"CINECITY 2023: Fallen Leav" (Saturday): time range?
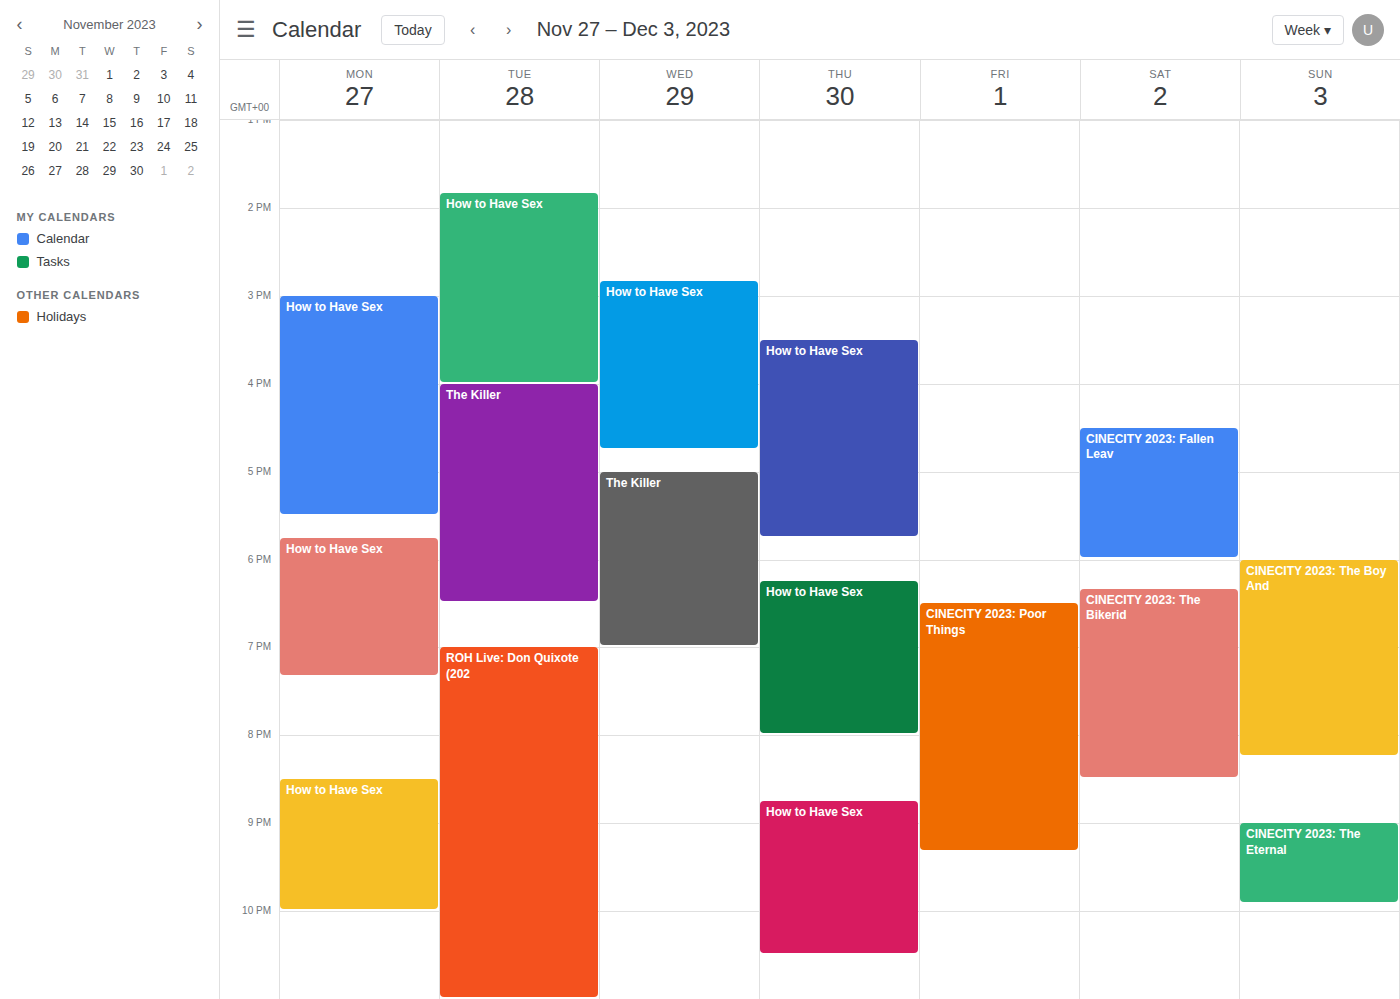
4:30 PM to 6:00 PM